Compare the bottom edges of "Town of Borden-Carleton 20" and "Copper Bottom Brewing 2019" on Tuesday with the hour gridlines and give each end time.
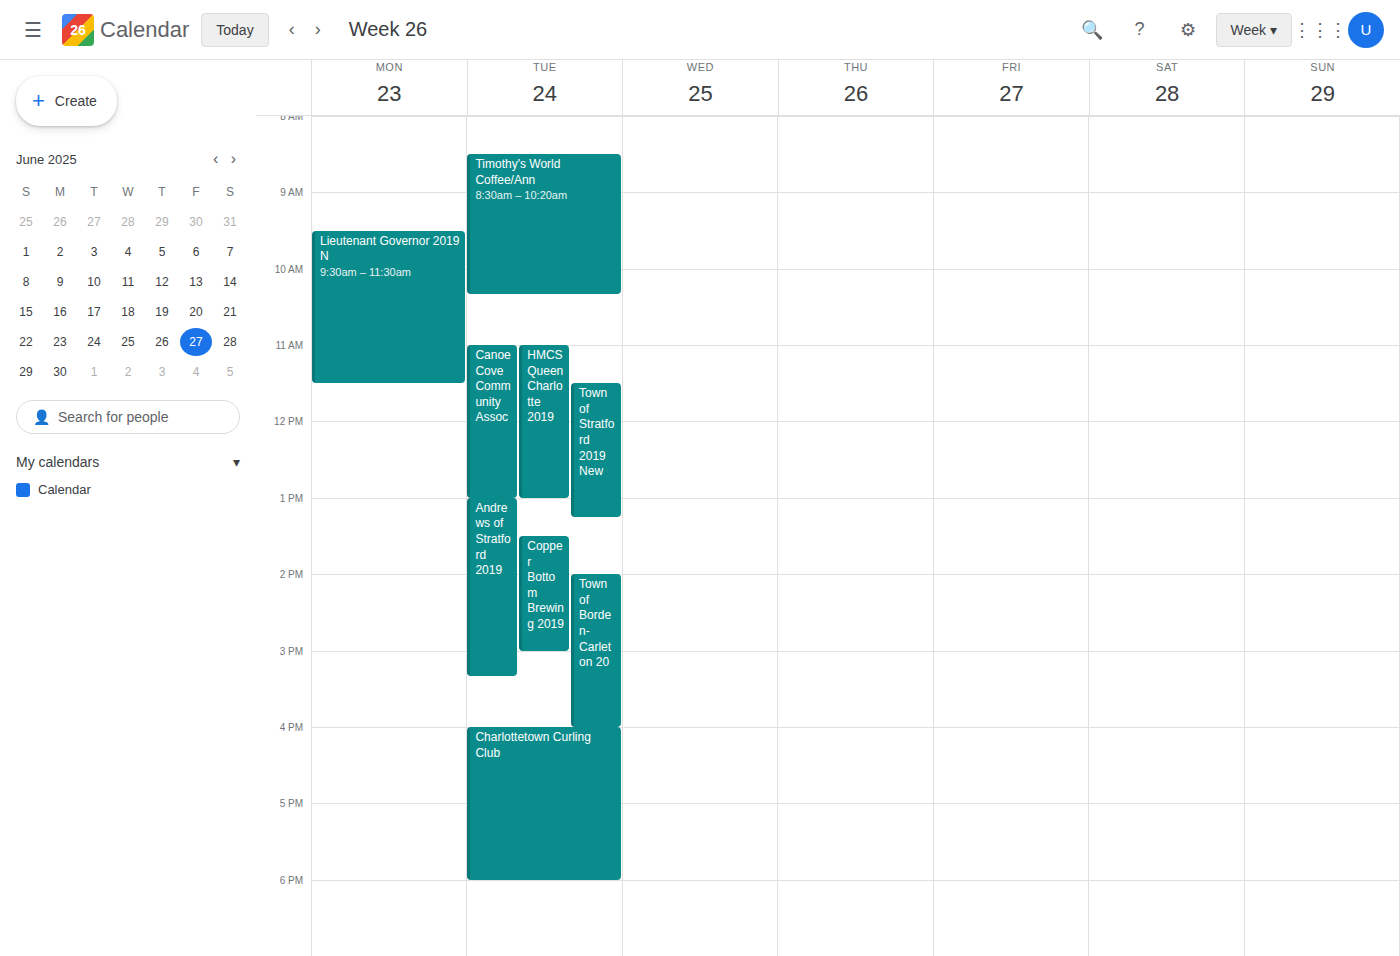
"Town of Borden-Carleton 20": 4:00 PM, exactly on the 4 PM line. "Copper Bottom Brewing 2019": 3:00 PM, exactly on the 3 PM line.